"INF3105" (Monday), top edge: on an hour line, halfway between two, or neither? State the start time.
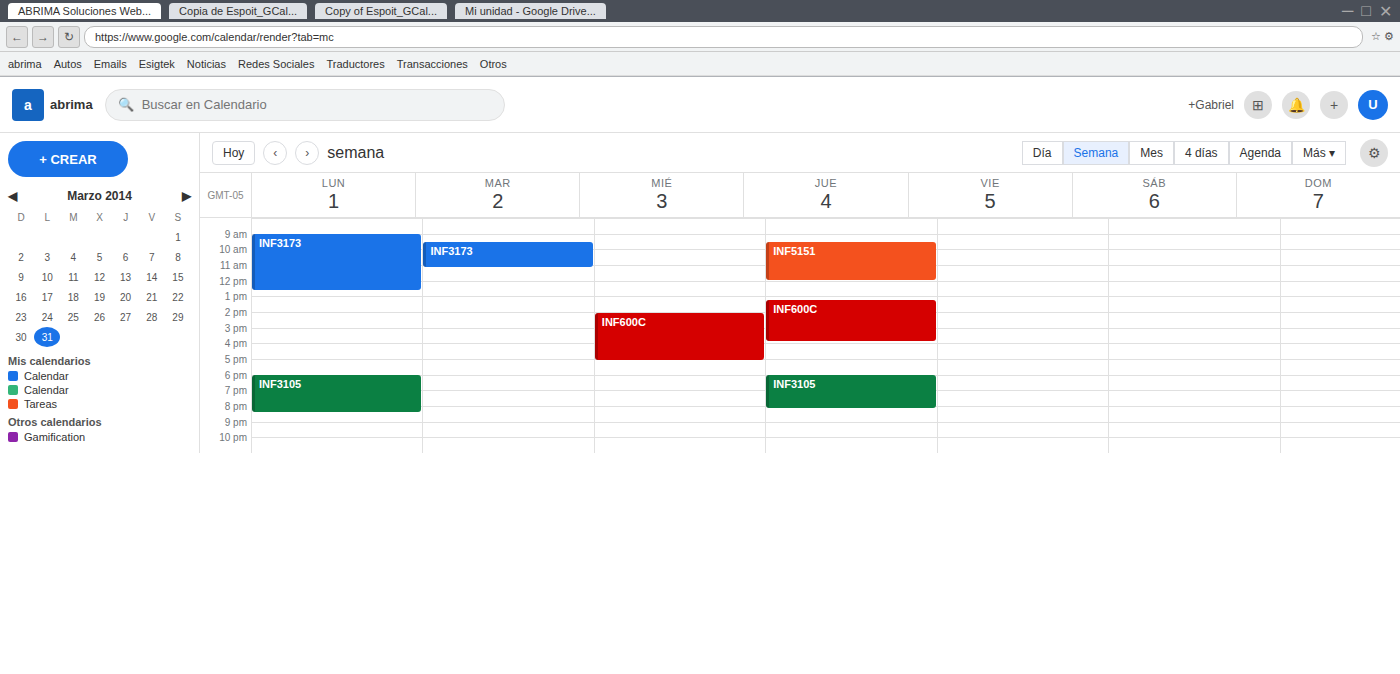
6:00 PM -- exactly on the 6 PM line.